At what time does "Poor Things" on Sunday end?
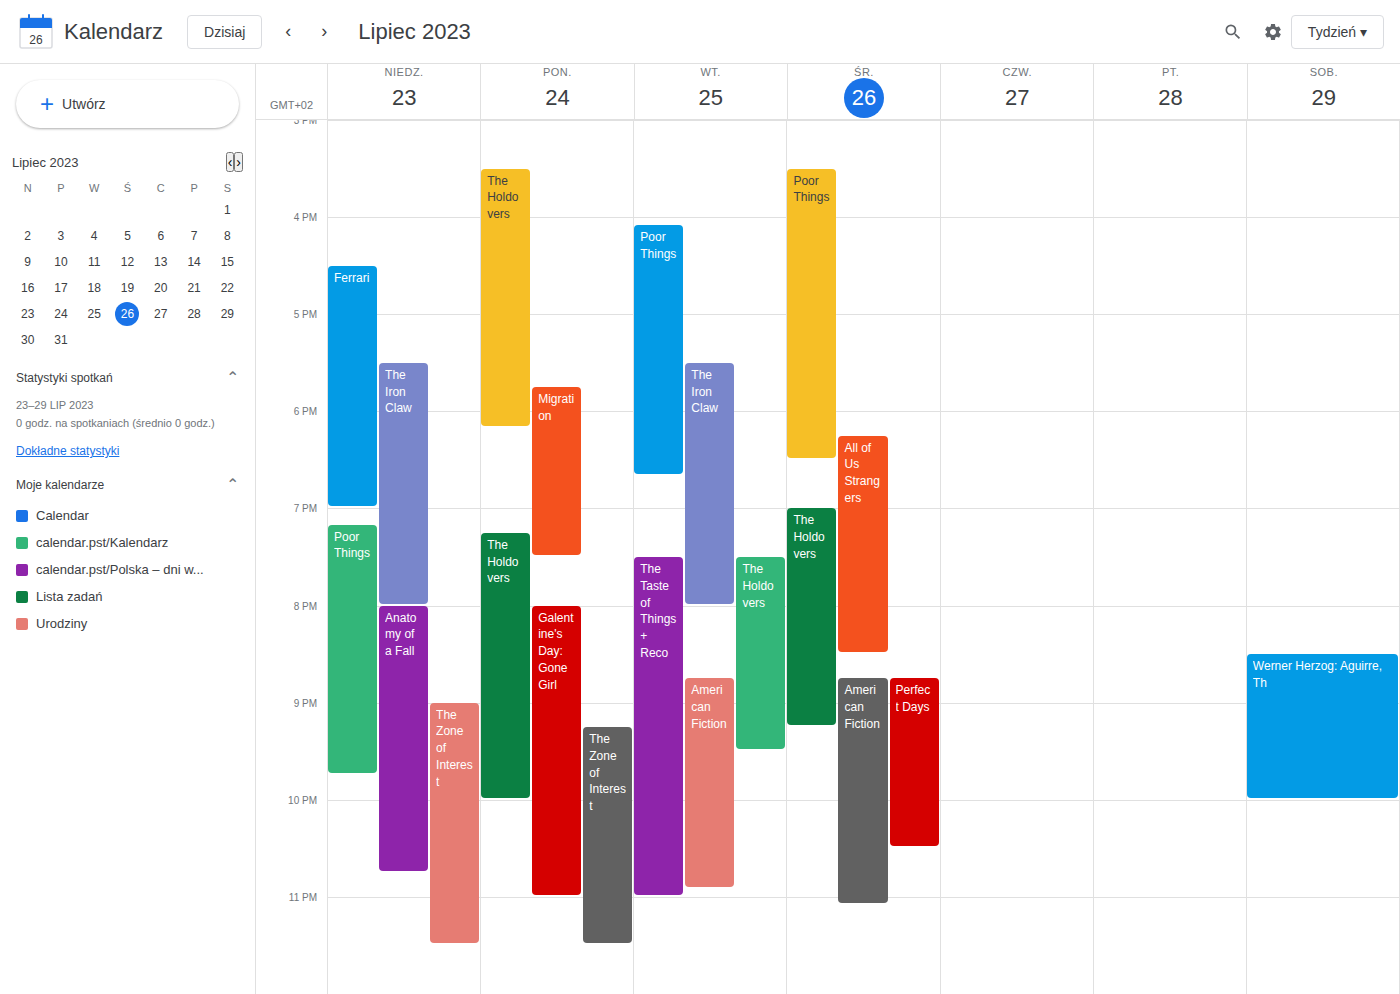
9:45 PM